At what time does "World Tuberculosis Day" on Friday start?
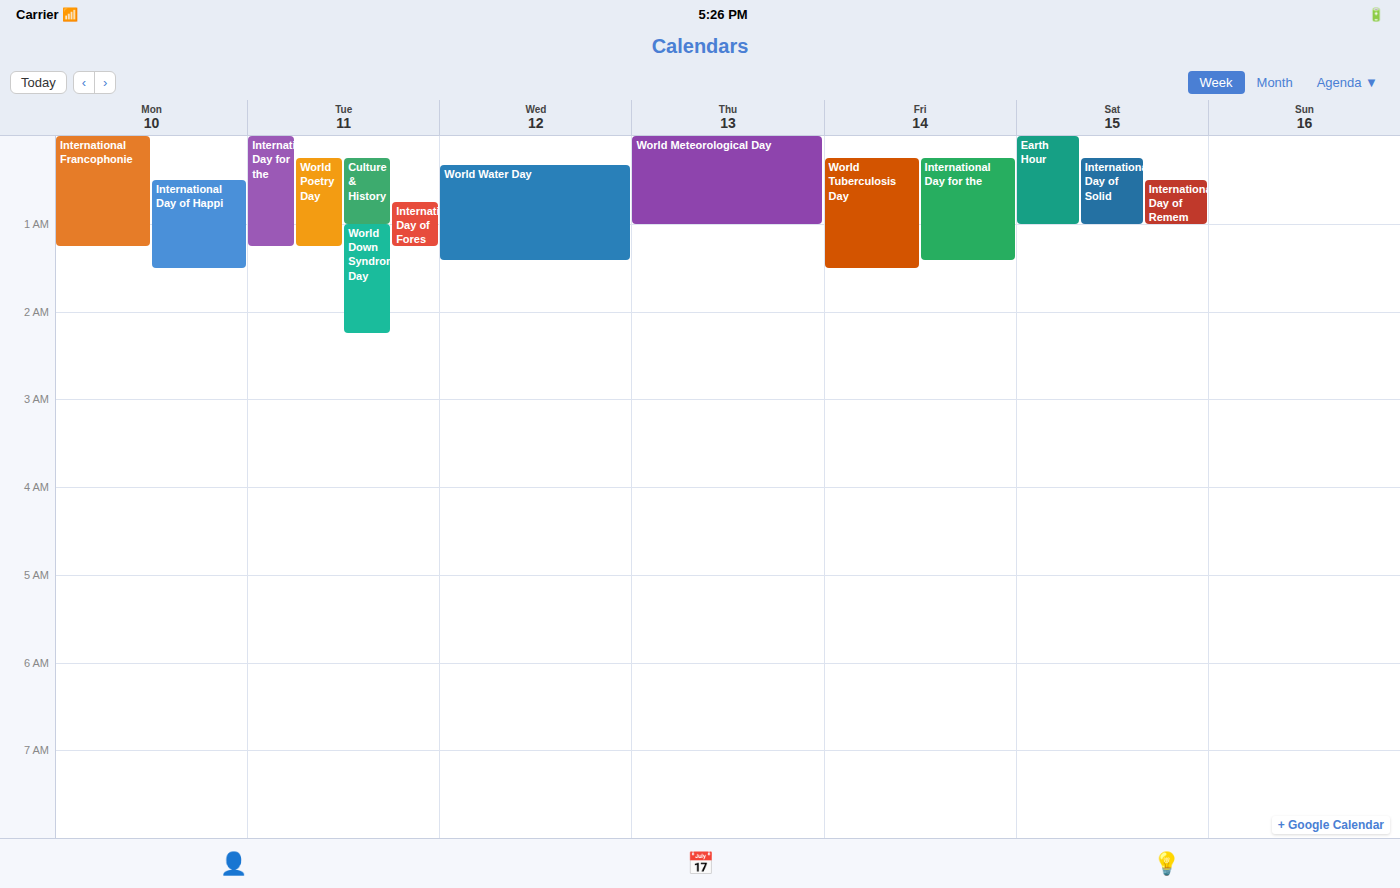
12:15 AM